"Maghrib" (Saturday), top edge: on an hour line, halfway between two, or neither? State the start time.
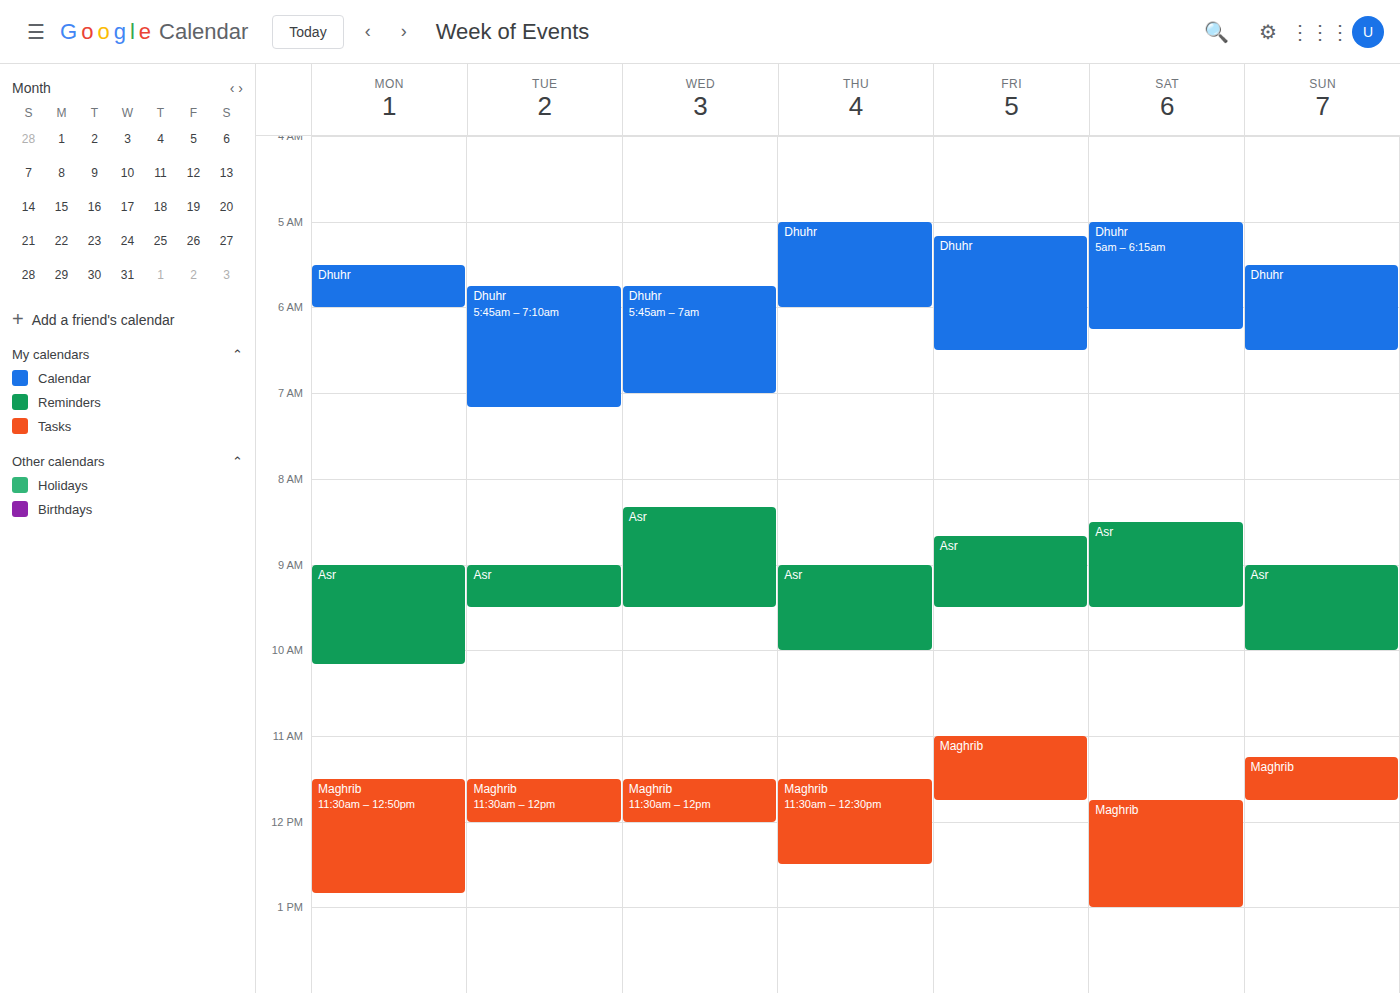
11:45 AM -- neither: three quarters of the way from the 11 AM line to the 12 PM line.